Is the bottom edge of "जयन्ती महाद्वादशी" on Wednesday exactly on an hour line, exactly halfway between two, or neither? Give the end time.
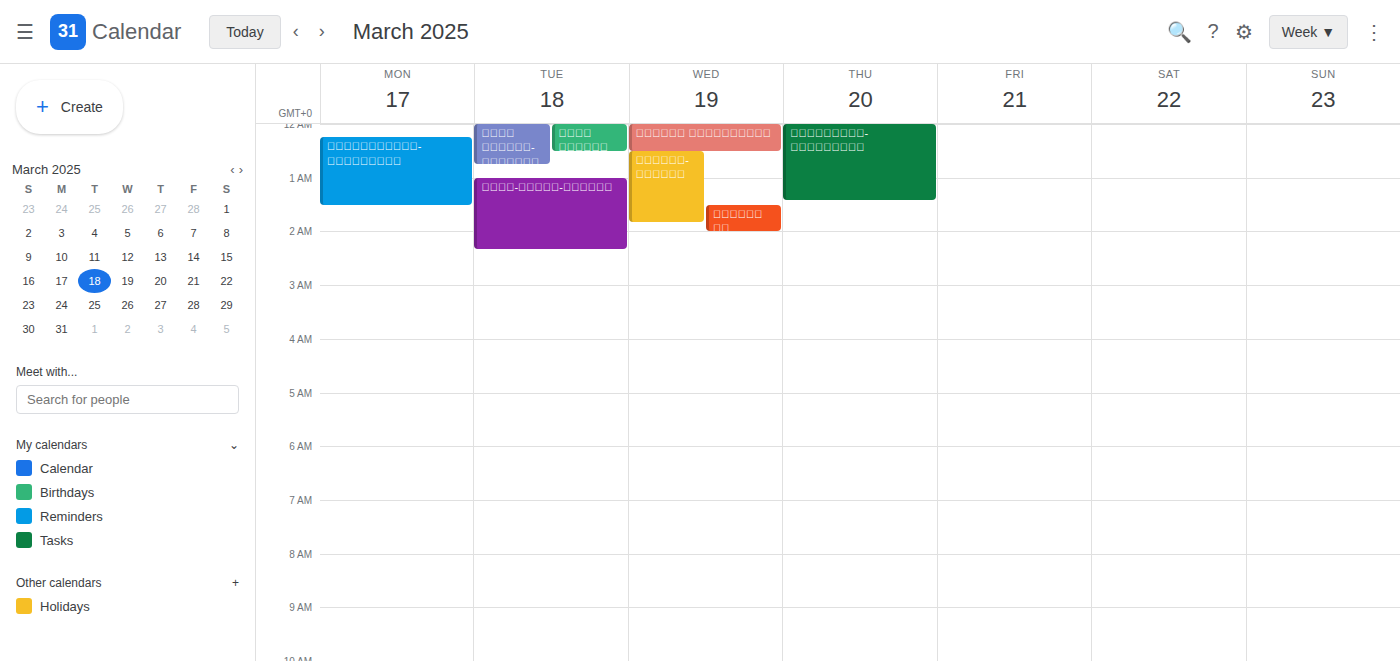
12:30 AM -- halfway between the 12 AM and 1 AM lines.